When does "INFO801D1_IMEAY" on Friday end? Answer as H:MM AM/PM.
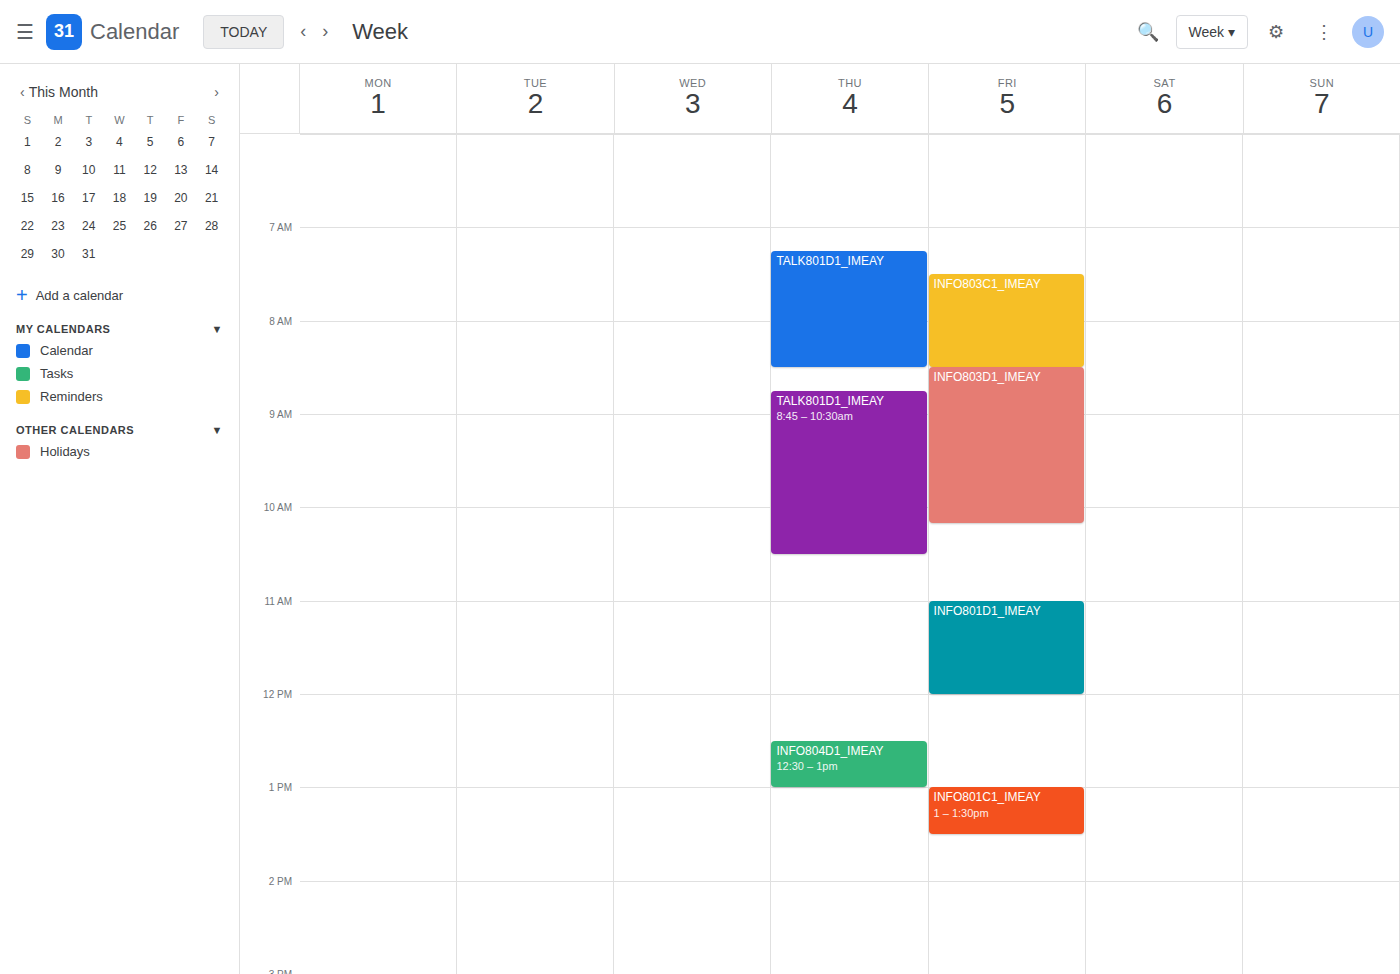
12:00 PM